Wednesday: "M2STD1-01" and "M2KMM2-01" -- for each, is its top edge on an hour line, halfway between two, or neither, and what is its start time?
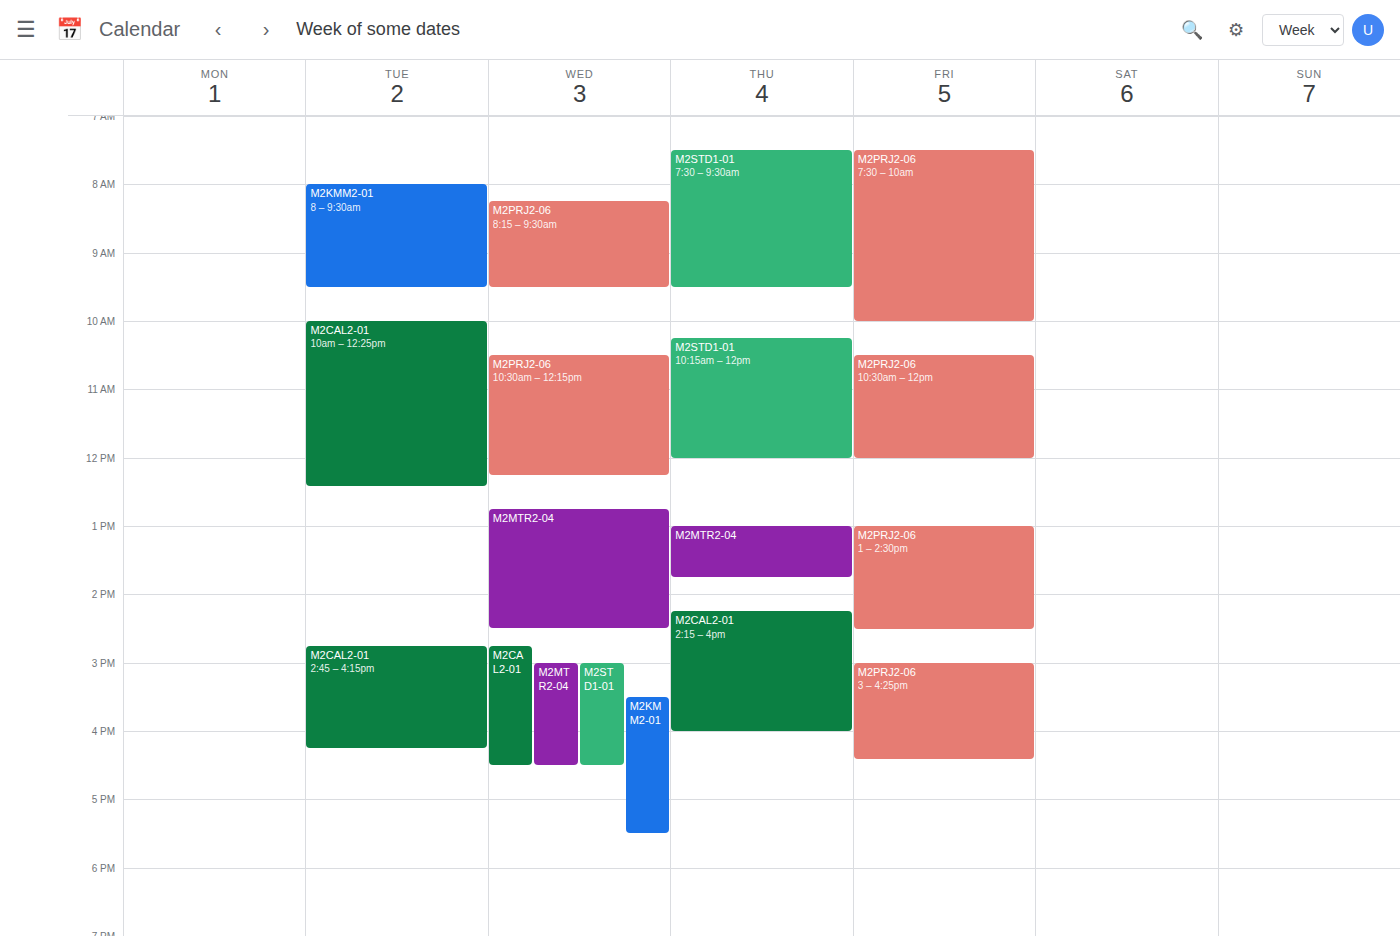
"M2STD1-01": 3:00 PM, exactly on the 3 PM line. "M2KMM2-01": 3:30 PM, halfway between the 3 PM and 4 PM lines.